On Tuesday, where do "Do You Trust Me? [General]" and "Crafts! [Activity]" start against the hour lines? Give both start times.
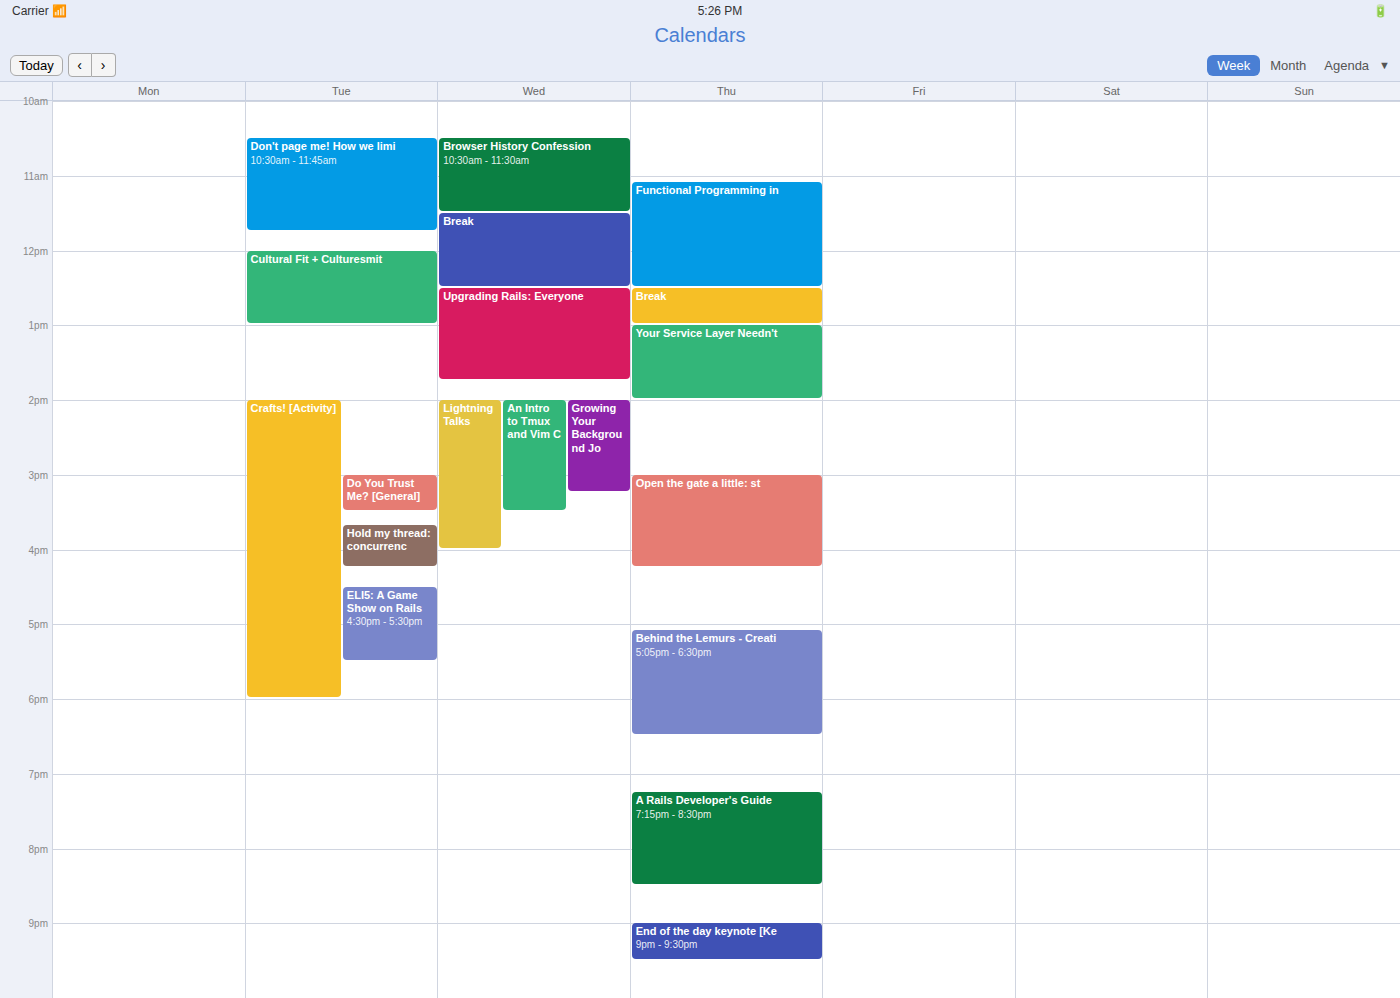
"Do You Trust Me? [General]": 3:00 PM, exactly on the 3 PM line. "Crafts! [Activity]": 2:00 PM, exactly on the 2 PM line.